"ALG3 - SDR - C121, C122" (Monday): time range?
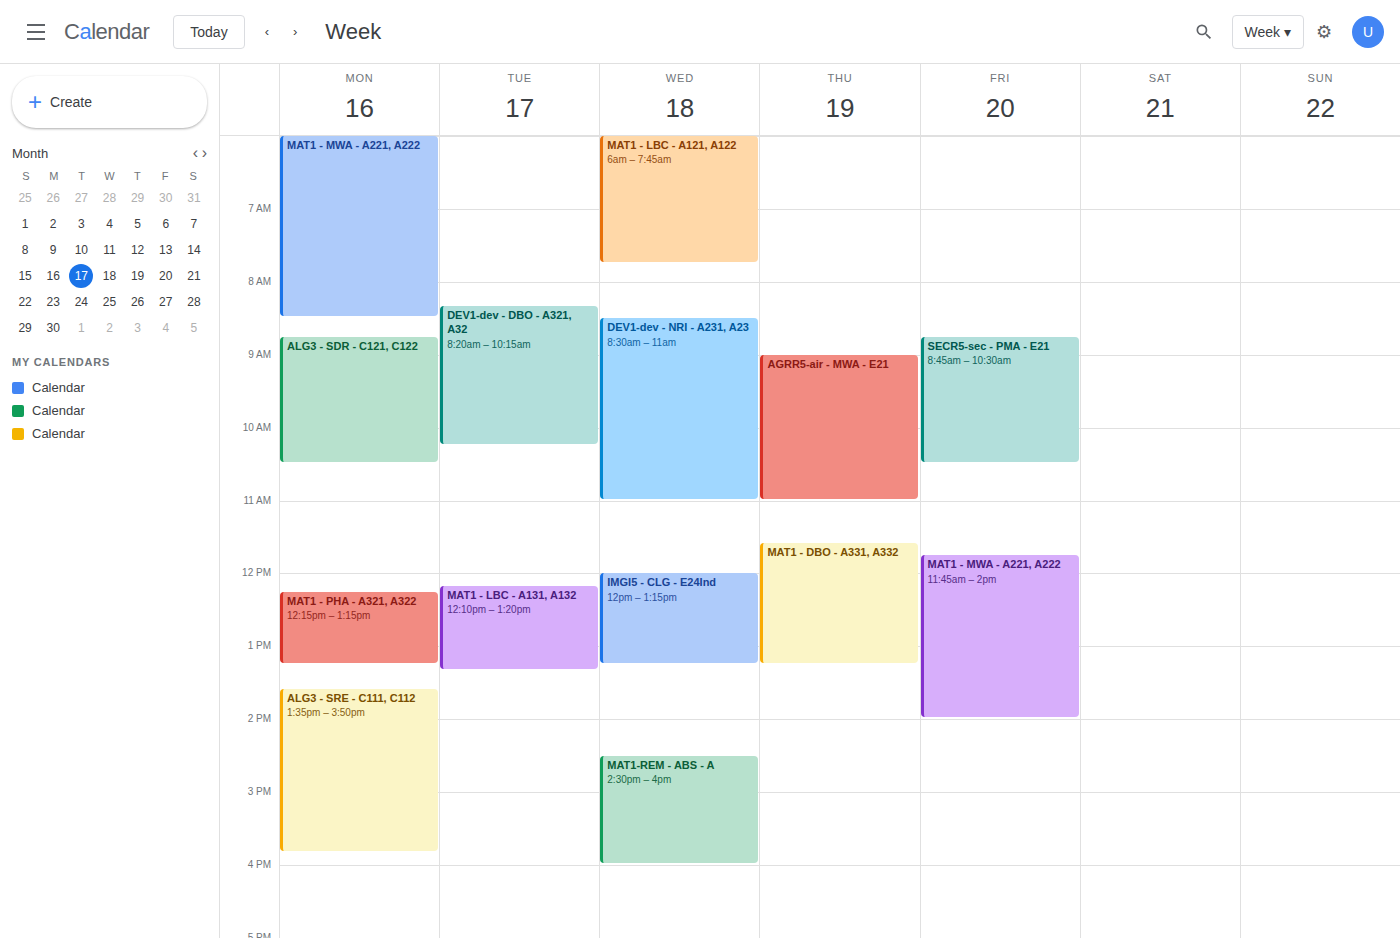
8:45 AM to 10:30 AM